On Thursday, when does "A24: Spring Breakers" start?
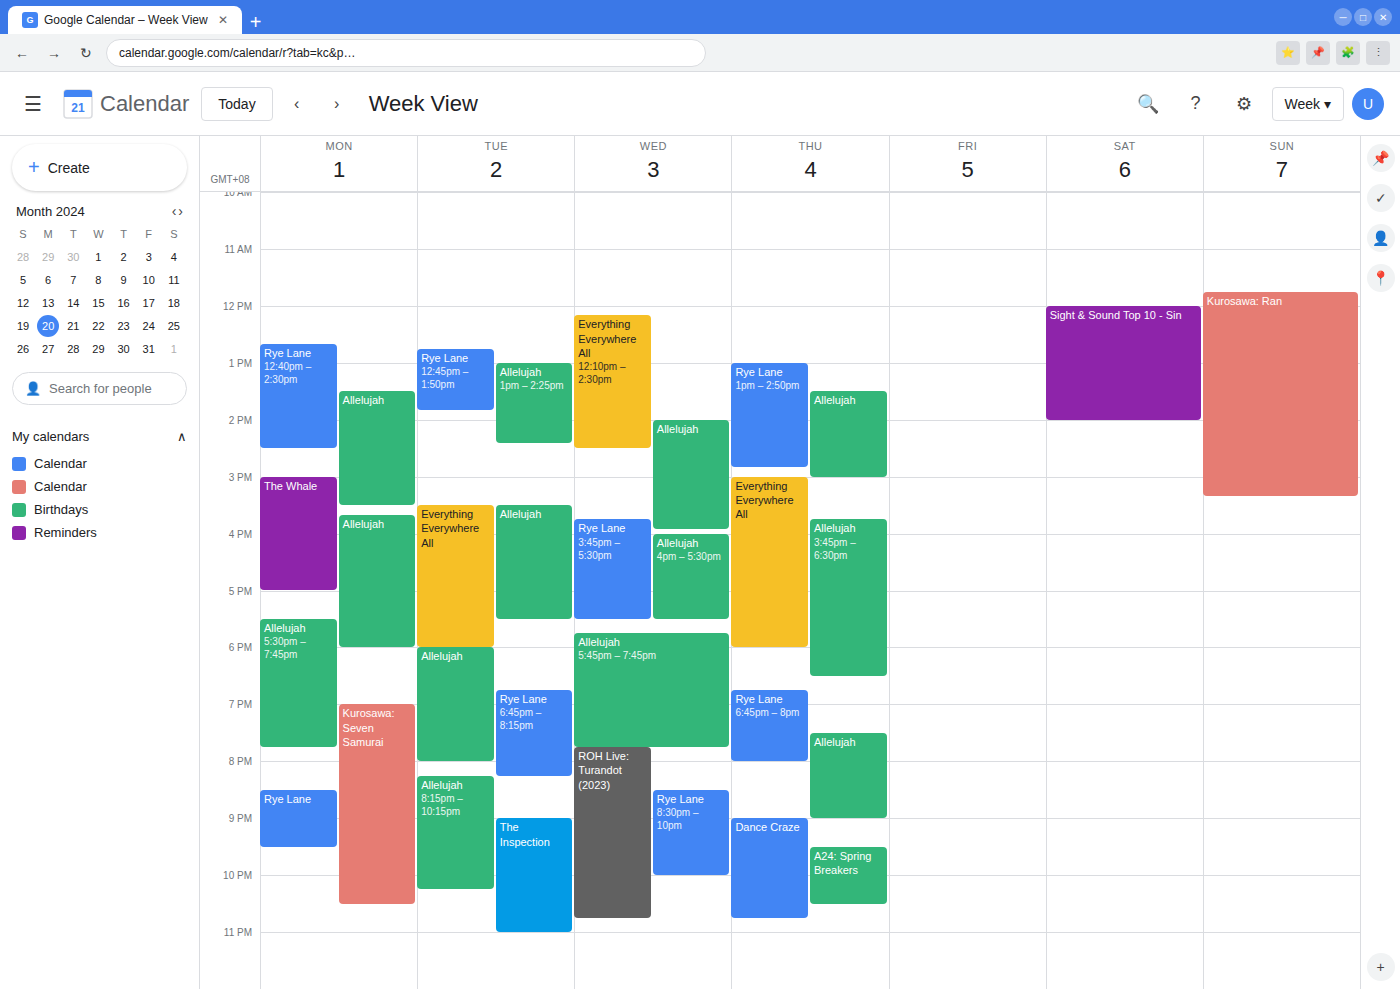
9:30 PM